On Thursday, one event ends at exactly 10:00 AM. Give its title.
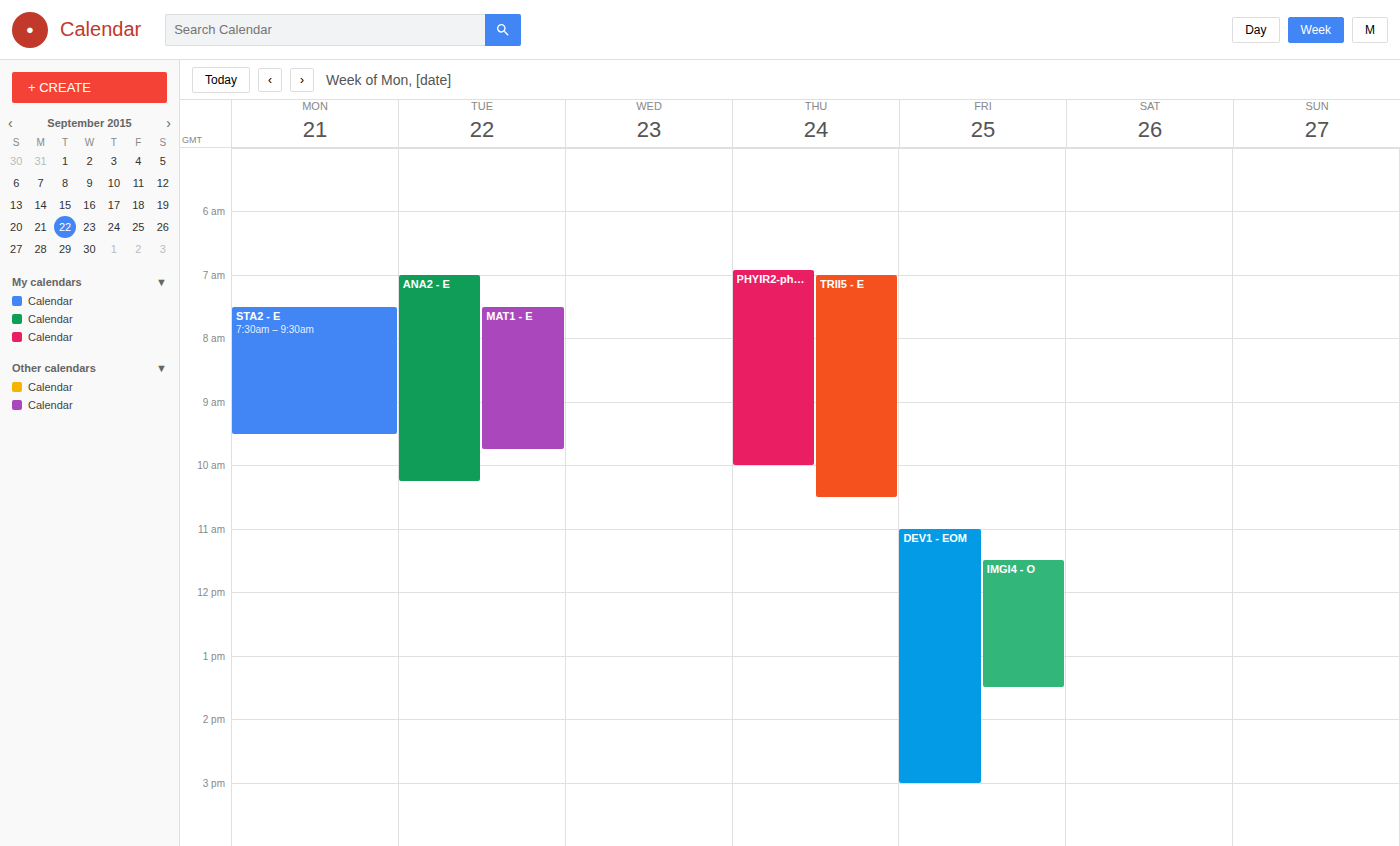
"PHYIR2-phy+phyl - EOM"